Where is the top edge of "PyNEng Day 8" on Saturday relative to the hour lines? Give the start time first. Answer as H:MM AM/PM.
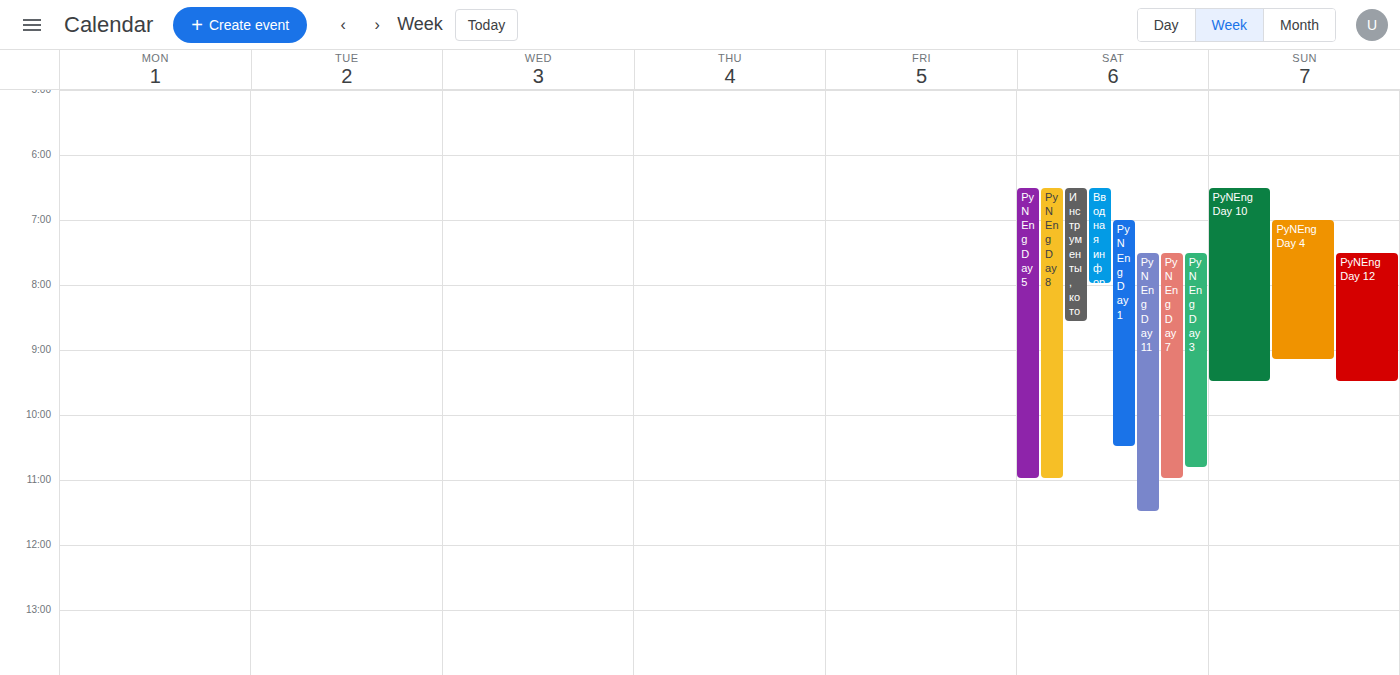
6:30 AM -- halfway between the 6 AM and 7 AM lines.